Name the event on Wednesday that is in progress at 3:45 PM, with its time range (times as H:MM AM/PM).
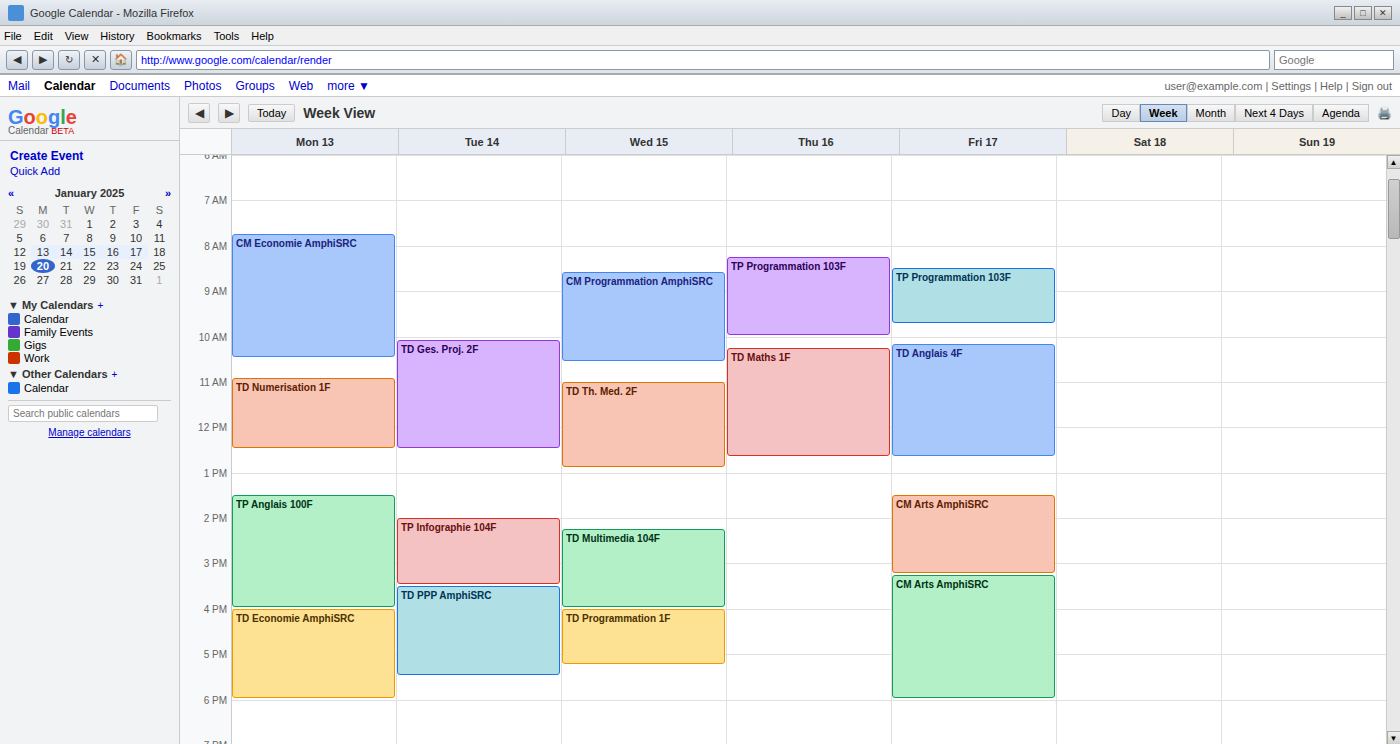
"TD Multimedia 104F", 2:15 PM to 4:00 PM